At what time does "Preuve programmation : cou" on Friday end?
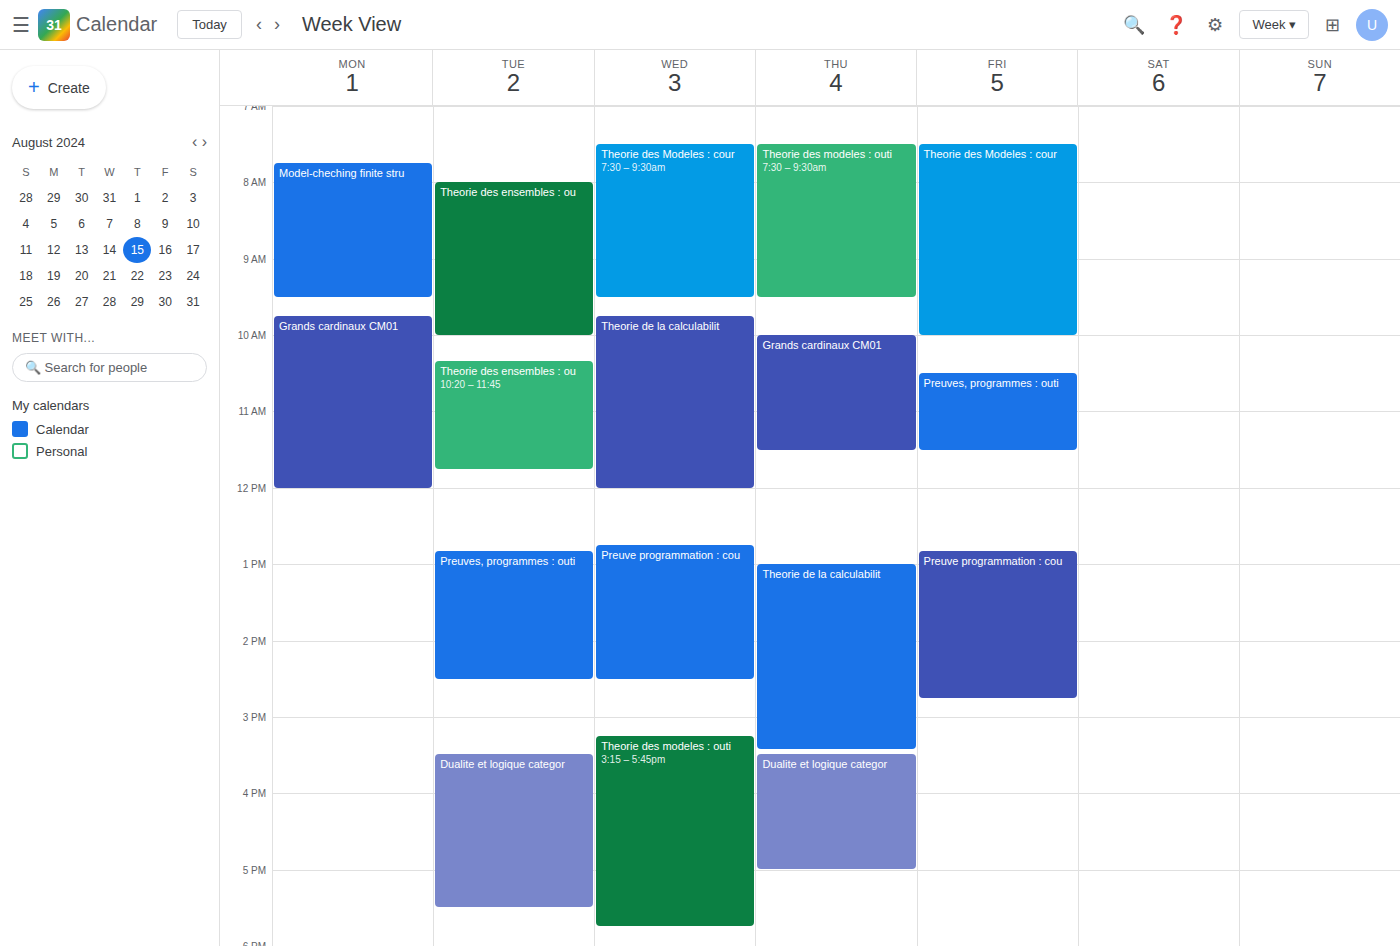
2:45 PM